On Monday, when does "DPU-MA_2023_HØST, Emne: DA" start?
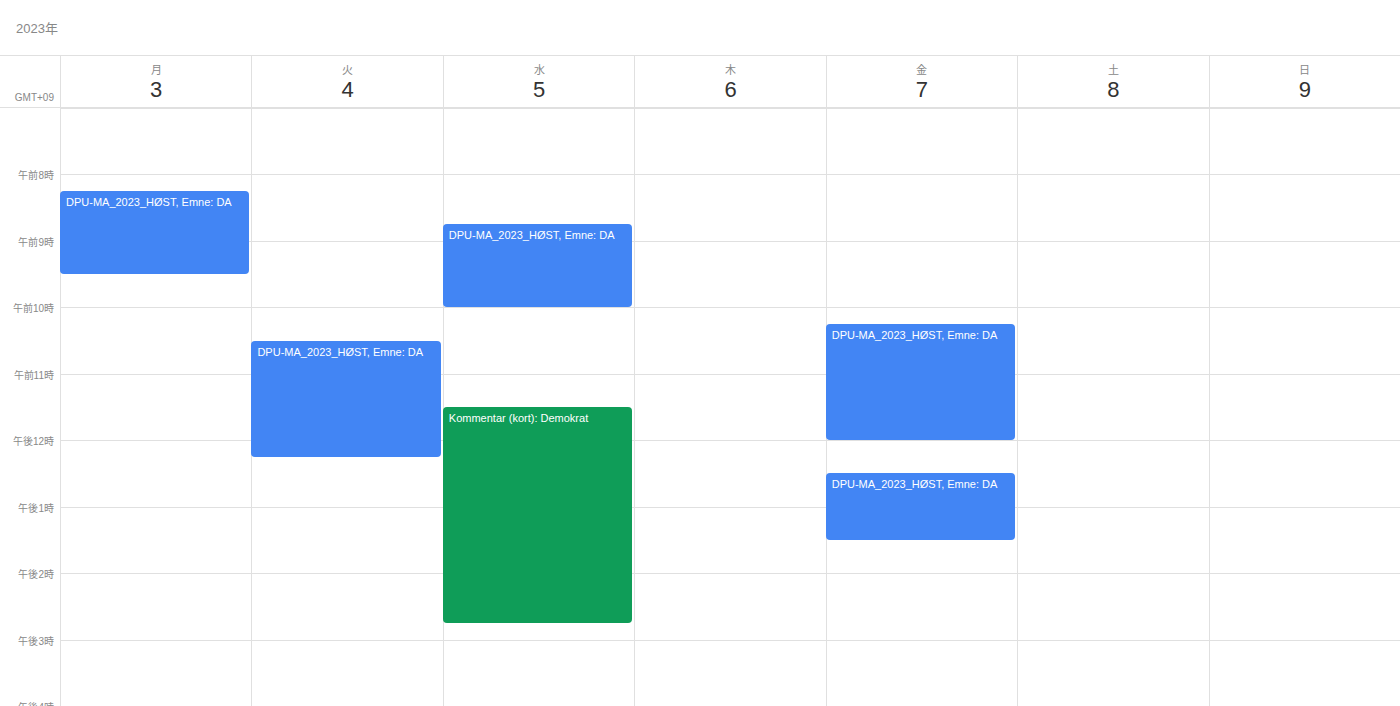
08:15